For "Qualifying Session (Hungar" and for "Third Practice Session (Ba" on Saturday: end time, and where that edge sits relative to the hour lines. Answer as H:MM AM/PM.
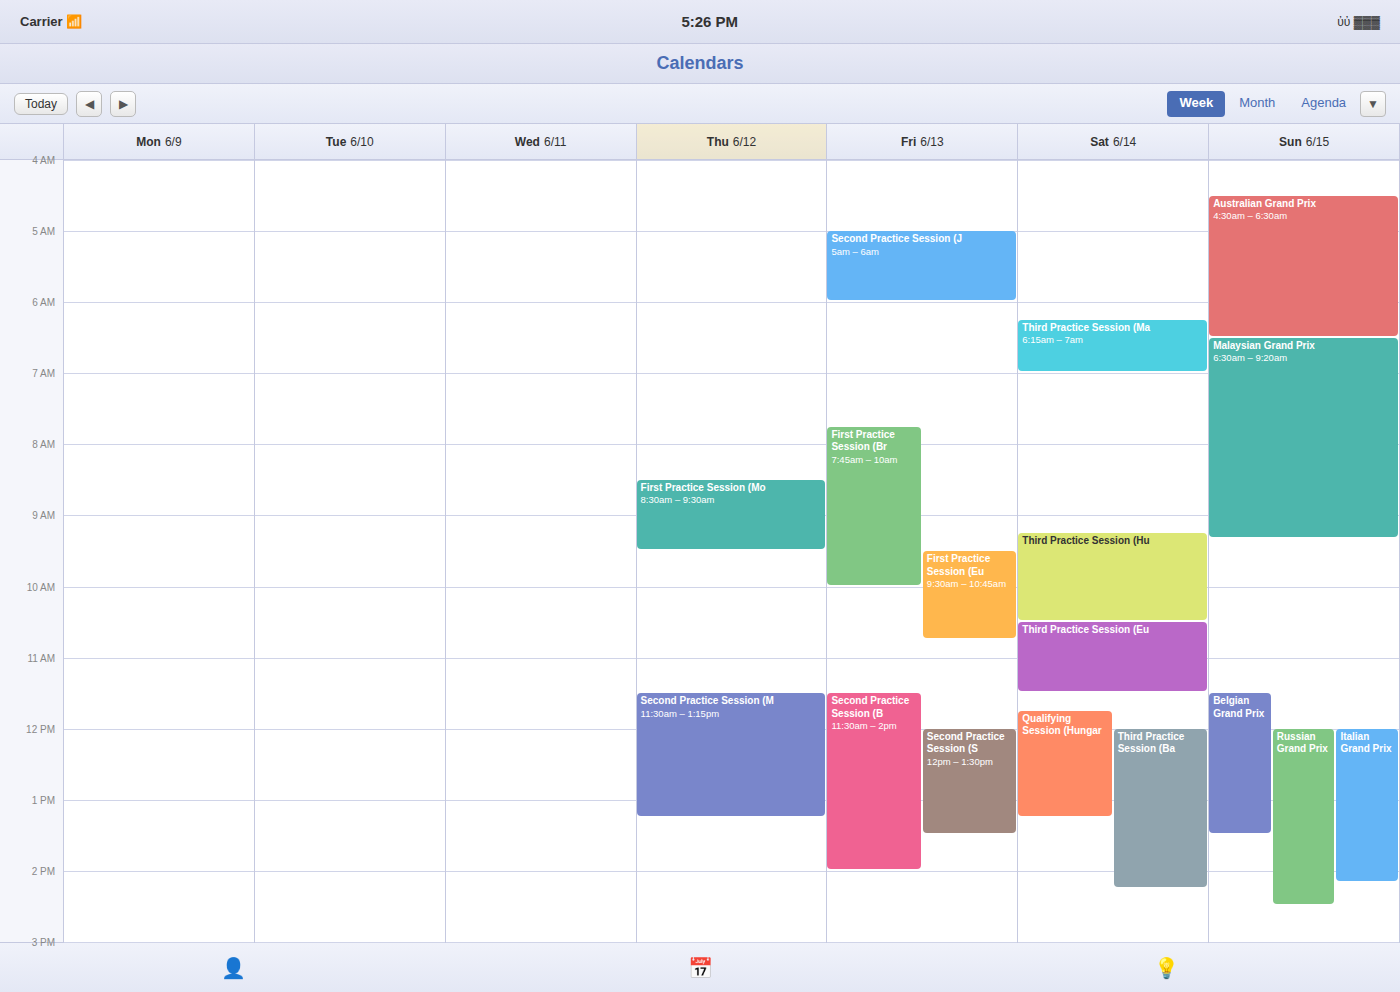
"Qualifying Session (Hungar": 1:15 PM, neither: a quarter of the way from the 1 PM line to the 2 PM line. "Third Practice Session (Ba": 2:15 PM, neither: a quarter of the way from the 2 PM line to the 3 PM line.